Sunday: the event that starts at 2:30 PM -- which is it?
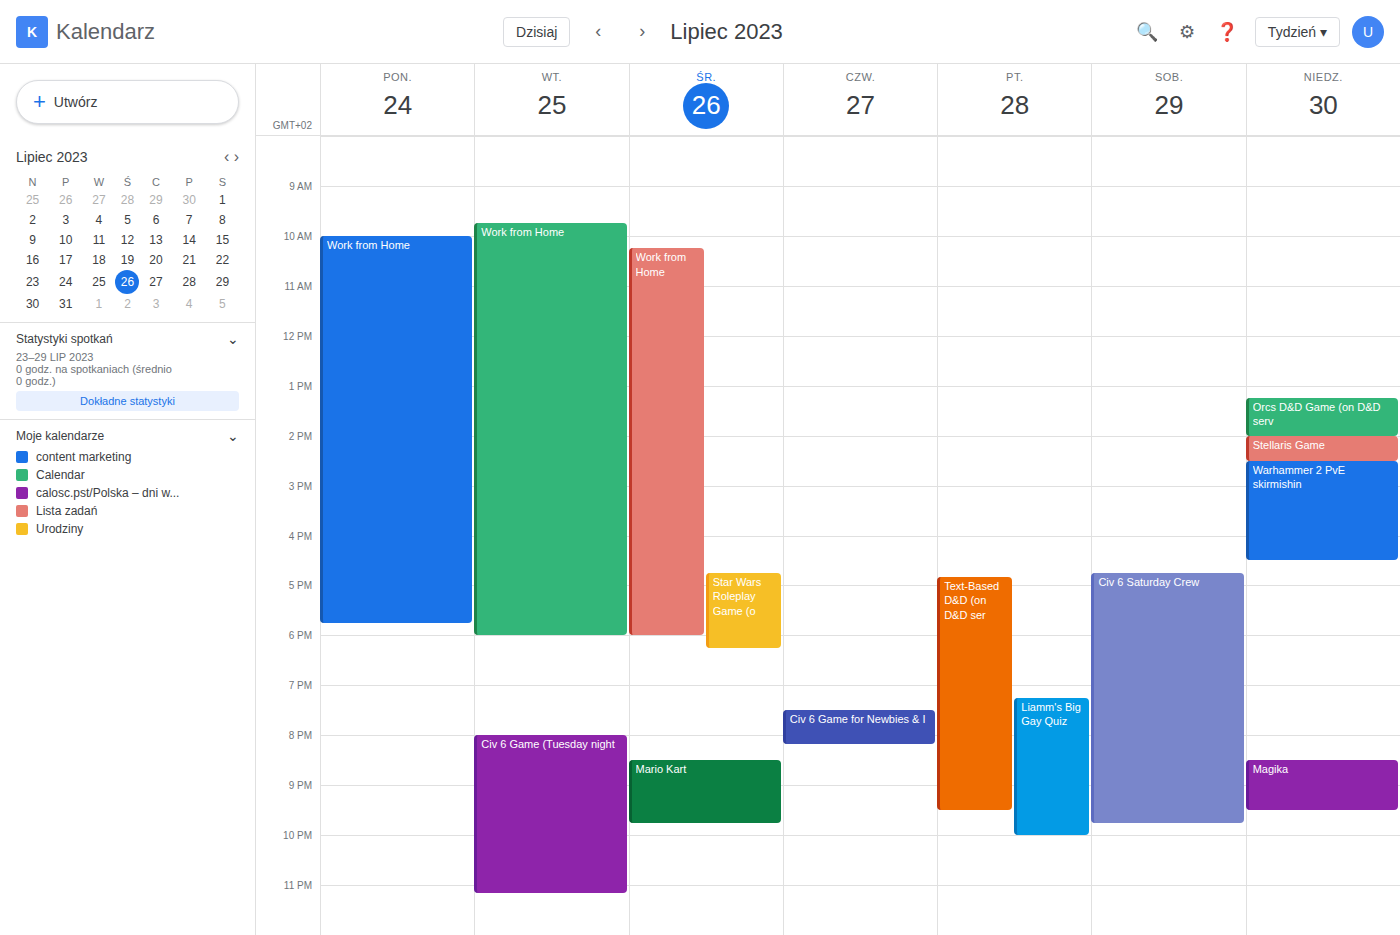
"Warhammer 2 PvE skirmishin"